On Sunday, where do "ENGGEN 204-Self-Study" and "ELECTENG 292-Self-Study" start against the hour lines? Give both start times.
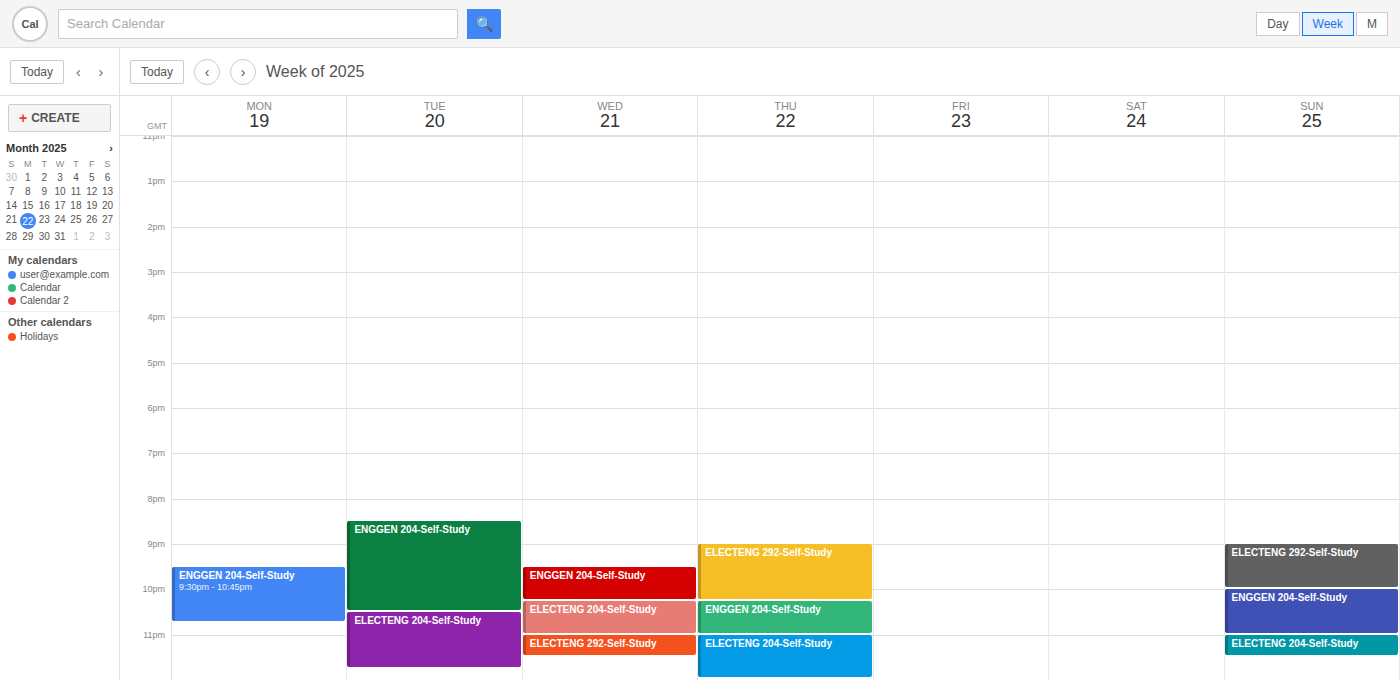
"ENGGEN 204-Self-Study": 10:00 PM, exactly on the 10 PM line. "ELECTENG 292-Self-Study": 9:00 PM, exactly on the 9 PM line.